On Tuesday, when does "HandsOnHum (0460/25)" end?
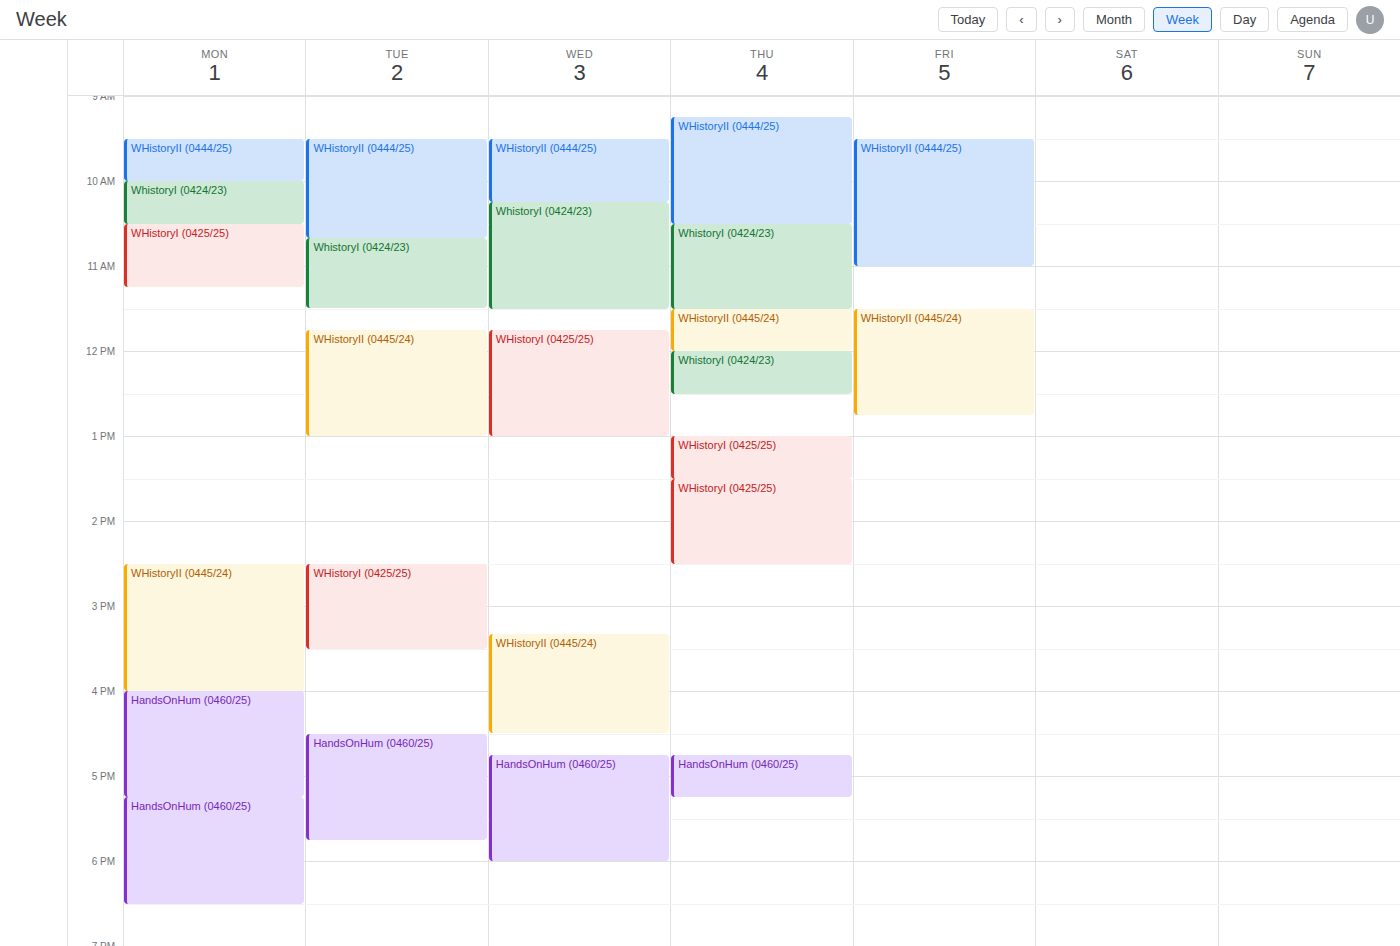
5:45 PM